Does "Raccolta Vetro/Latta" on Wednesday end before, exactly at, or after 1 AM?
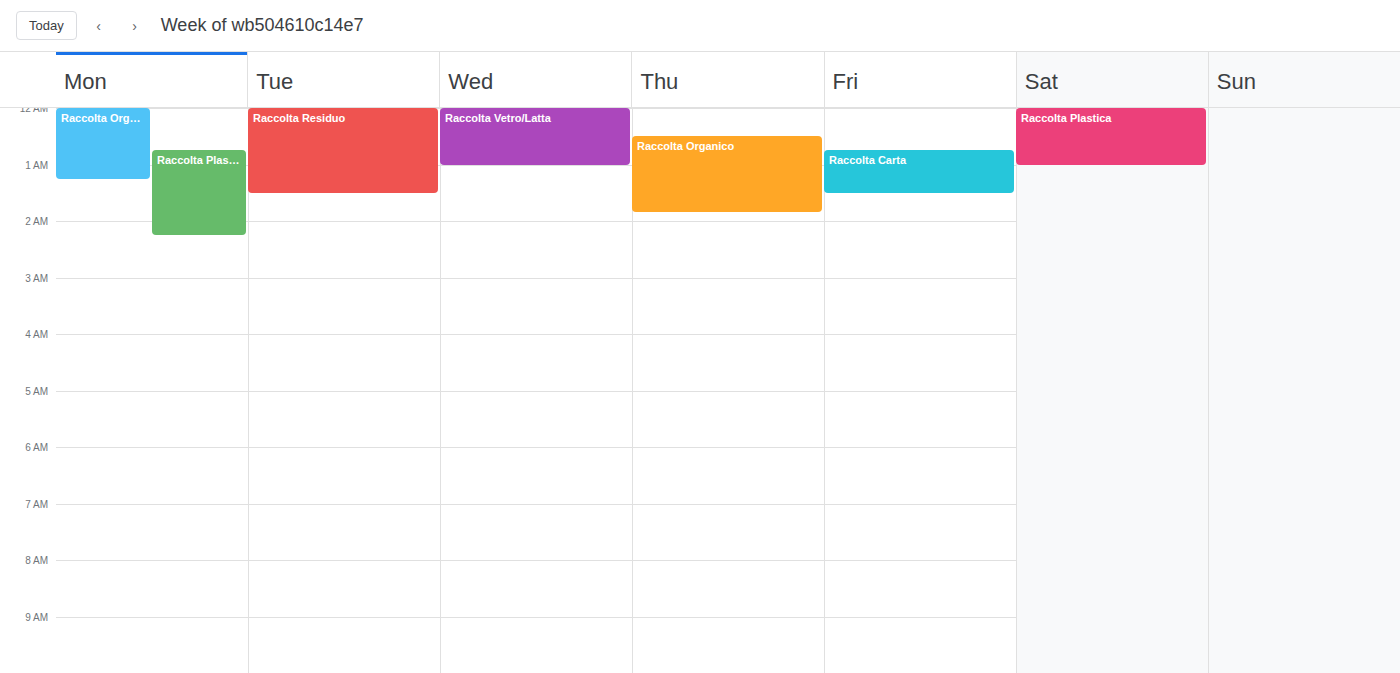
1:00 AM -- exactly at 1 AM, on the 1 AM line.